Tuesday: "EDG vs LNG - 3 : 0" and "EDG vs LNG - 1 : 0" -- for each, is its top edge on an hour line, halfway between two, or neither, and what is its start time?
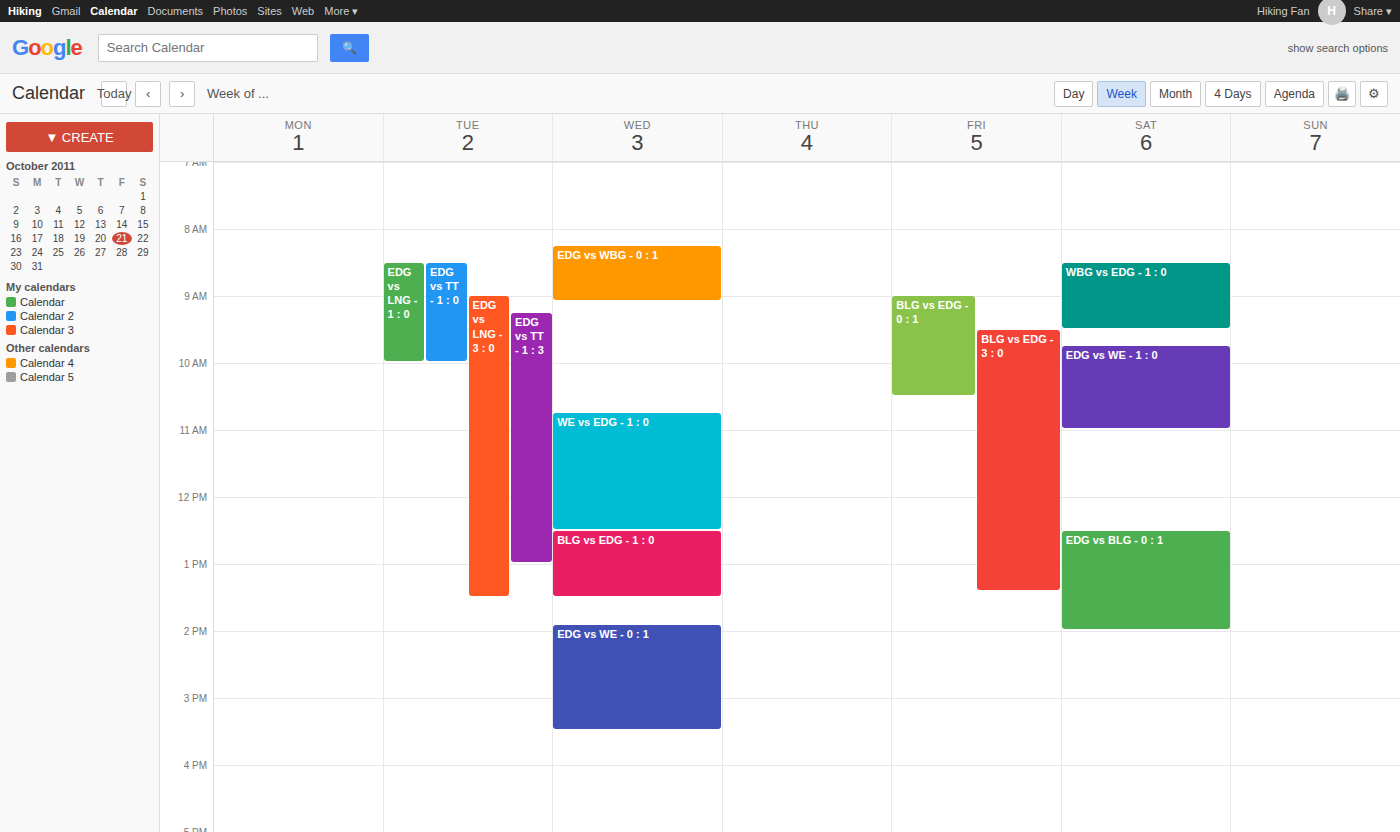
"EDG vs LNG - 3 : 0": 09:00, exactly on the 09:00 line. "EDG vs LNG - 1 : 0": 08:30, halfway between the 08:00 and 09:00 lines.